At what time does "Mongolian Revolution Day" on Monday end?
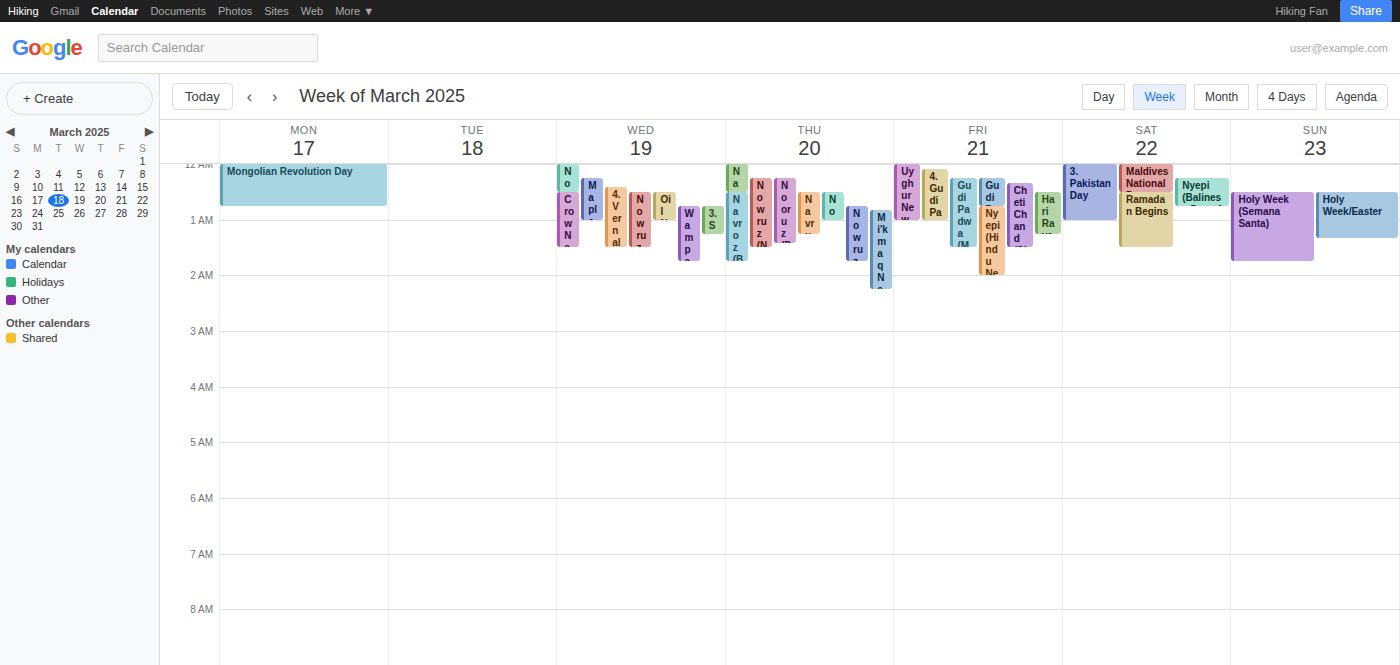
12:45 AM